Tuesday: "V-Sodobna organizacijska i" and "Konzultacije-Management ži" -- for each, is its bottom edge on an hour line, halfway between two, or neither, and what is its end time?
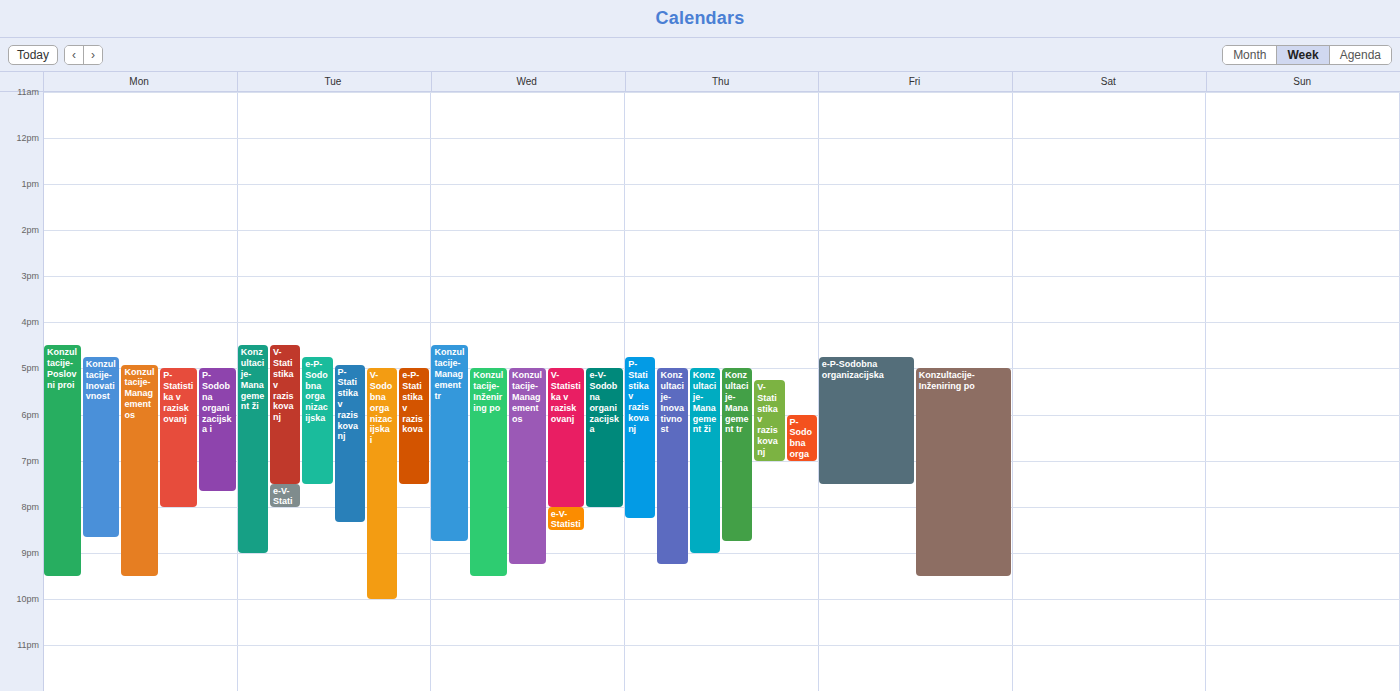
"V-Sodobna organizacijska i": 10:00 PM, exactly on the 10 PM line. "Konzultacije-Management ži": 9:00 PM, exactly on the 9 PM line.